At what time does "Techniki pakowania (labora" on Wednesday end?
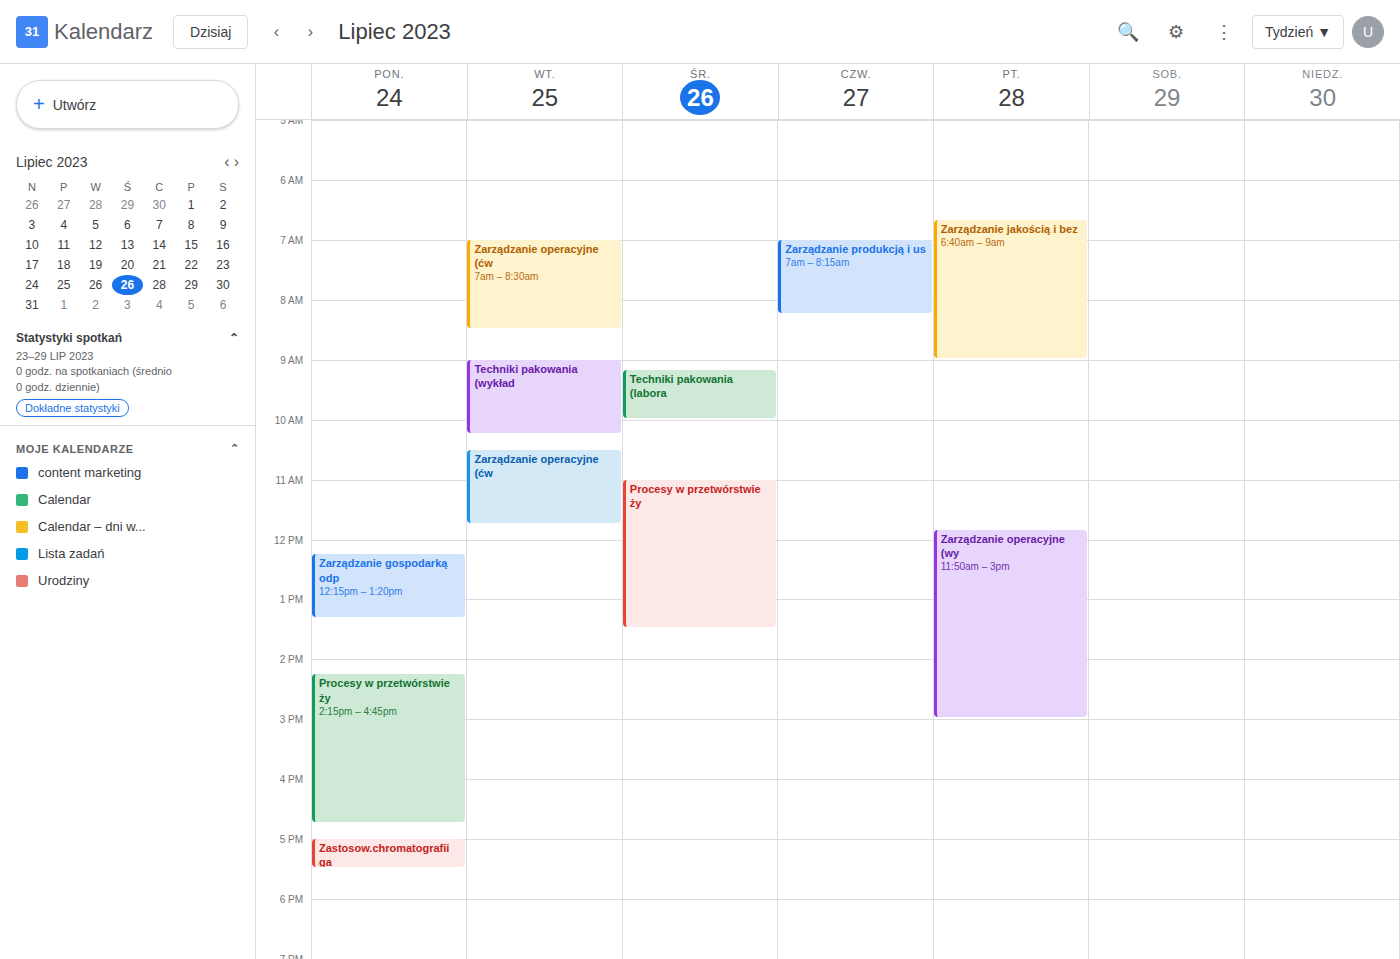
10:00 AM